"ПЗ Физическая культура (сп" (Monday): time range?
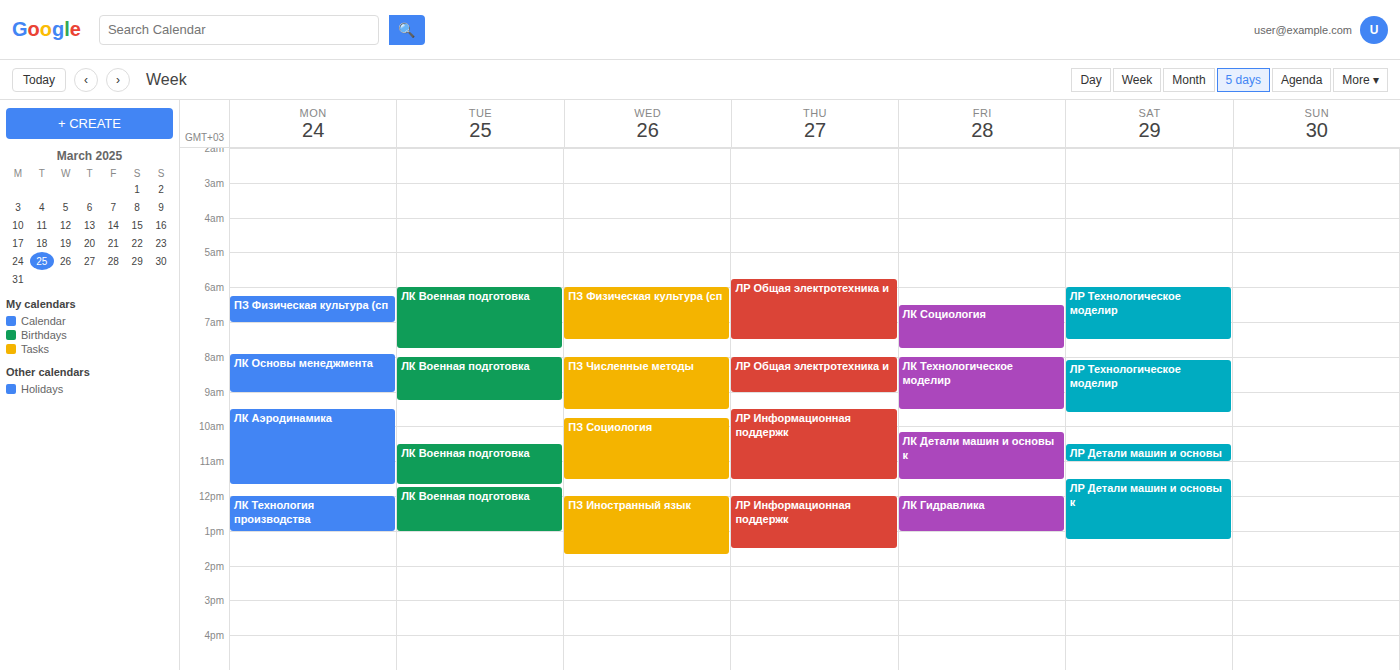
6:15 AM to 7:00 AM